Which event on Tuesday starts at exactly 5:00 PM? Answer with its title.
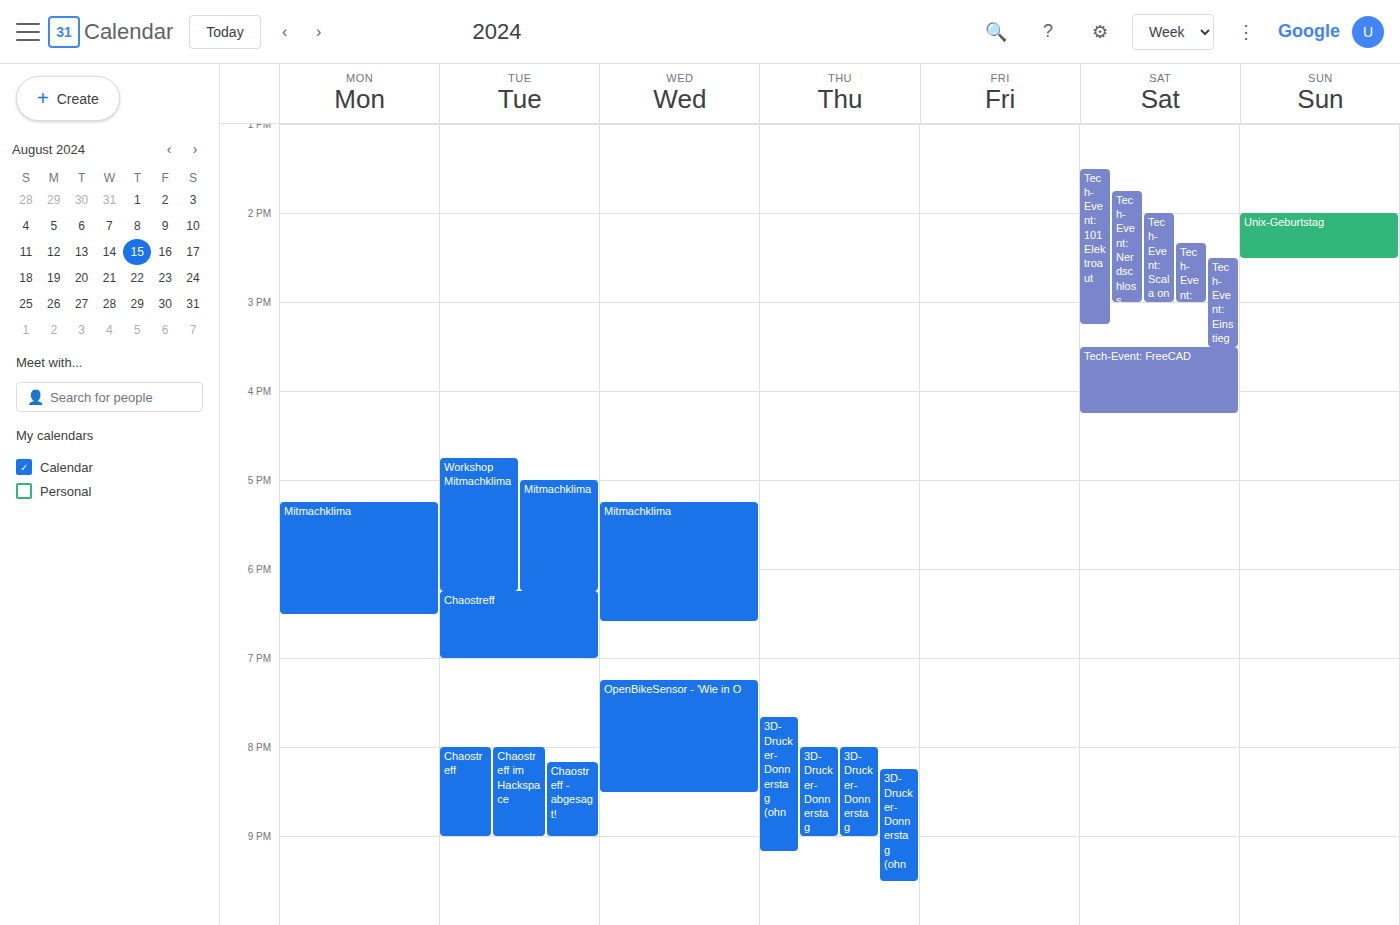
"Mitmachklima"